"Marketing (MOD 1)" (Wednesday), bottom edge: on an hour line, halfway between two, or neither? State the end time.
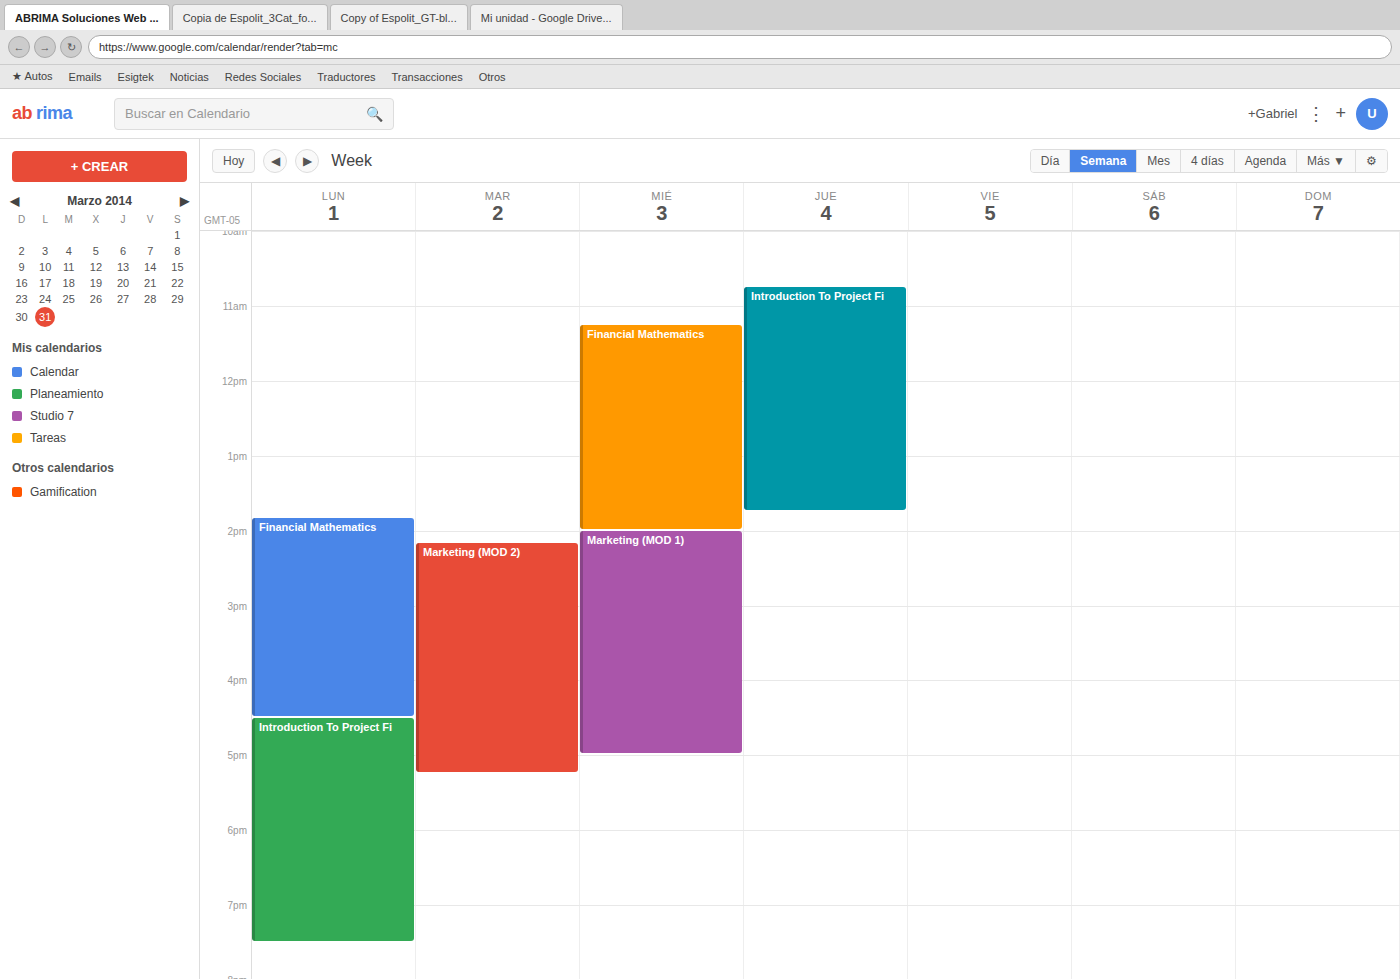
5:00 PM -- exactly on the 5 PM line.